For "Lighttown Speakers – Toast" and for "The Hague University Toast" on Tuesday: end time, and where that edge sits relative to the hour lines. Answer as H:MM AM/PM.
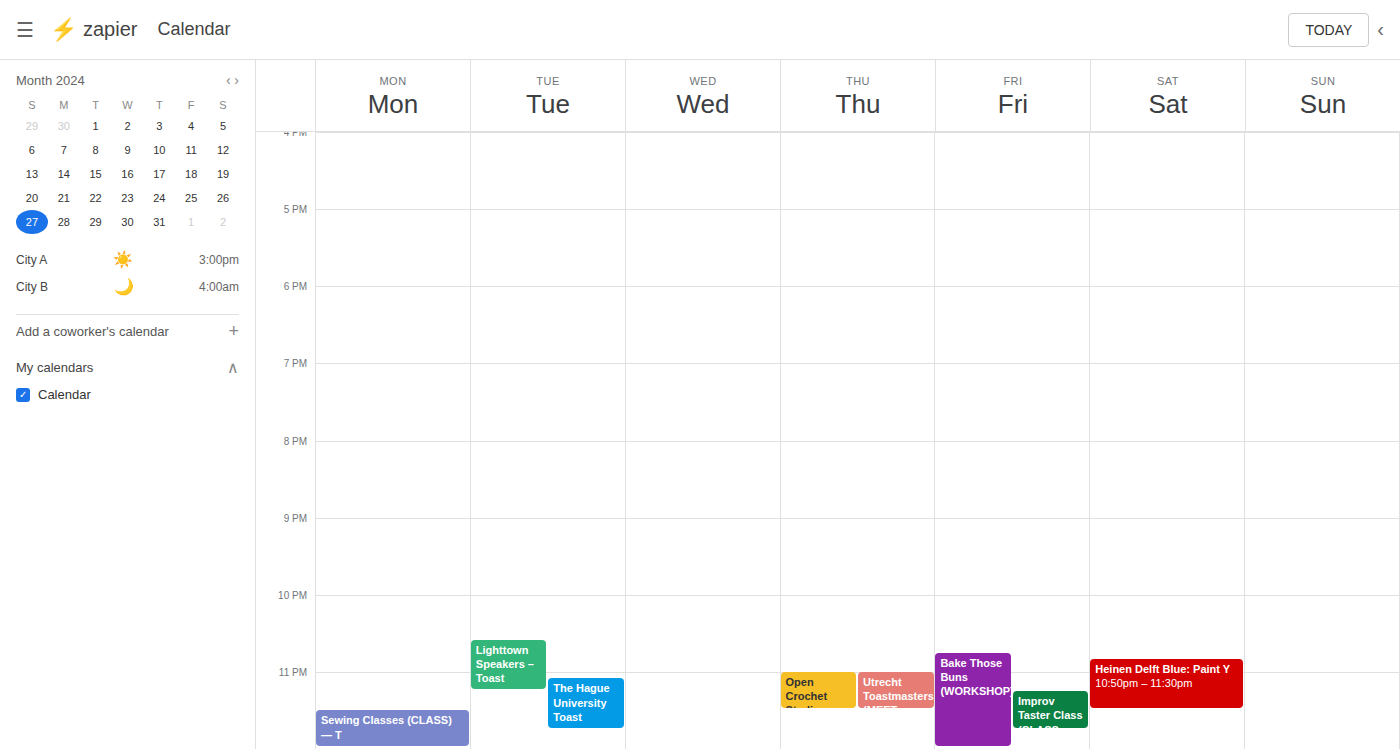
"Lighttown Speakers – Toast": 11:15 PM, neither: a quarter of the way from the 11 PM line to the 12 AM line. "The Hague University Toast": 11:45 PM, neither: three quarters of the way from the 11 PM line to the 12 AM line.